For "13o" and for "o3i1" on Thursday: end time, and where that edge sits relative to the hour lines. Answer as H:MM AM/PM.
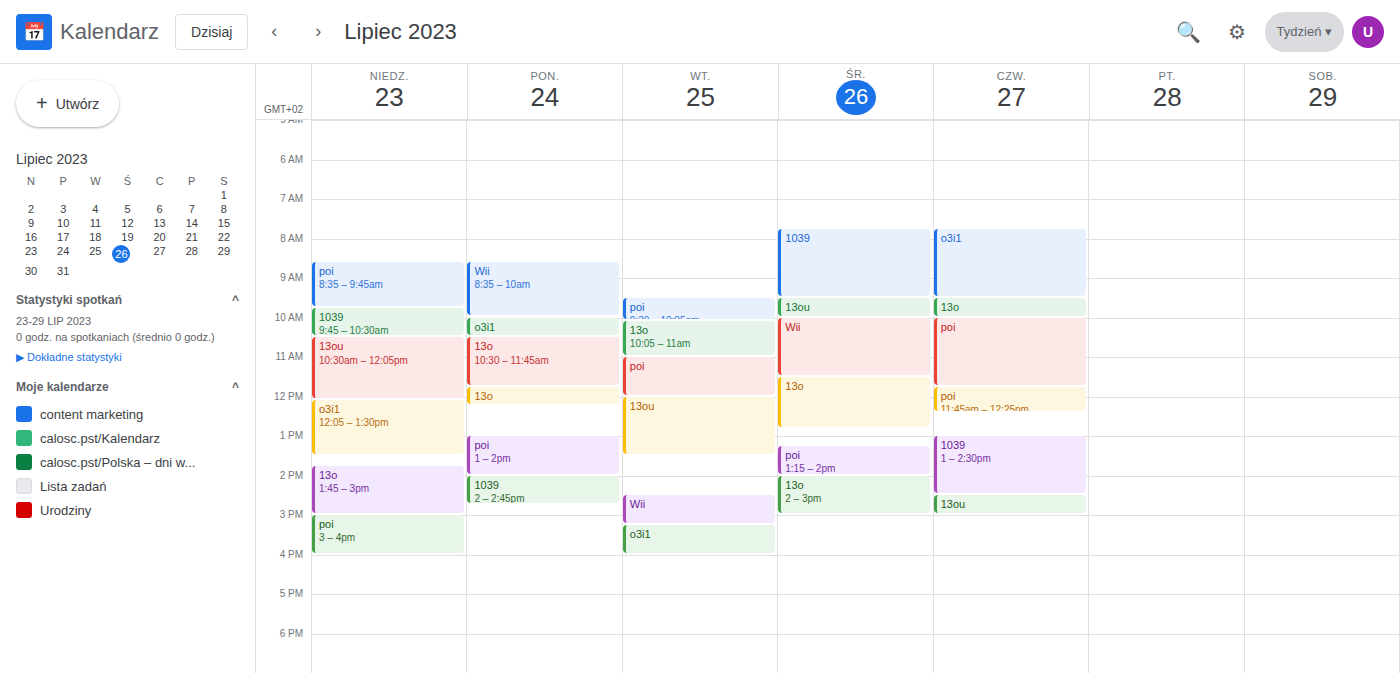
"13o": 10:00 AM, exactly on the 10 AM line. "o3i1": 9:30 AM, halfway between the 9 AM and 10 AM lines.